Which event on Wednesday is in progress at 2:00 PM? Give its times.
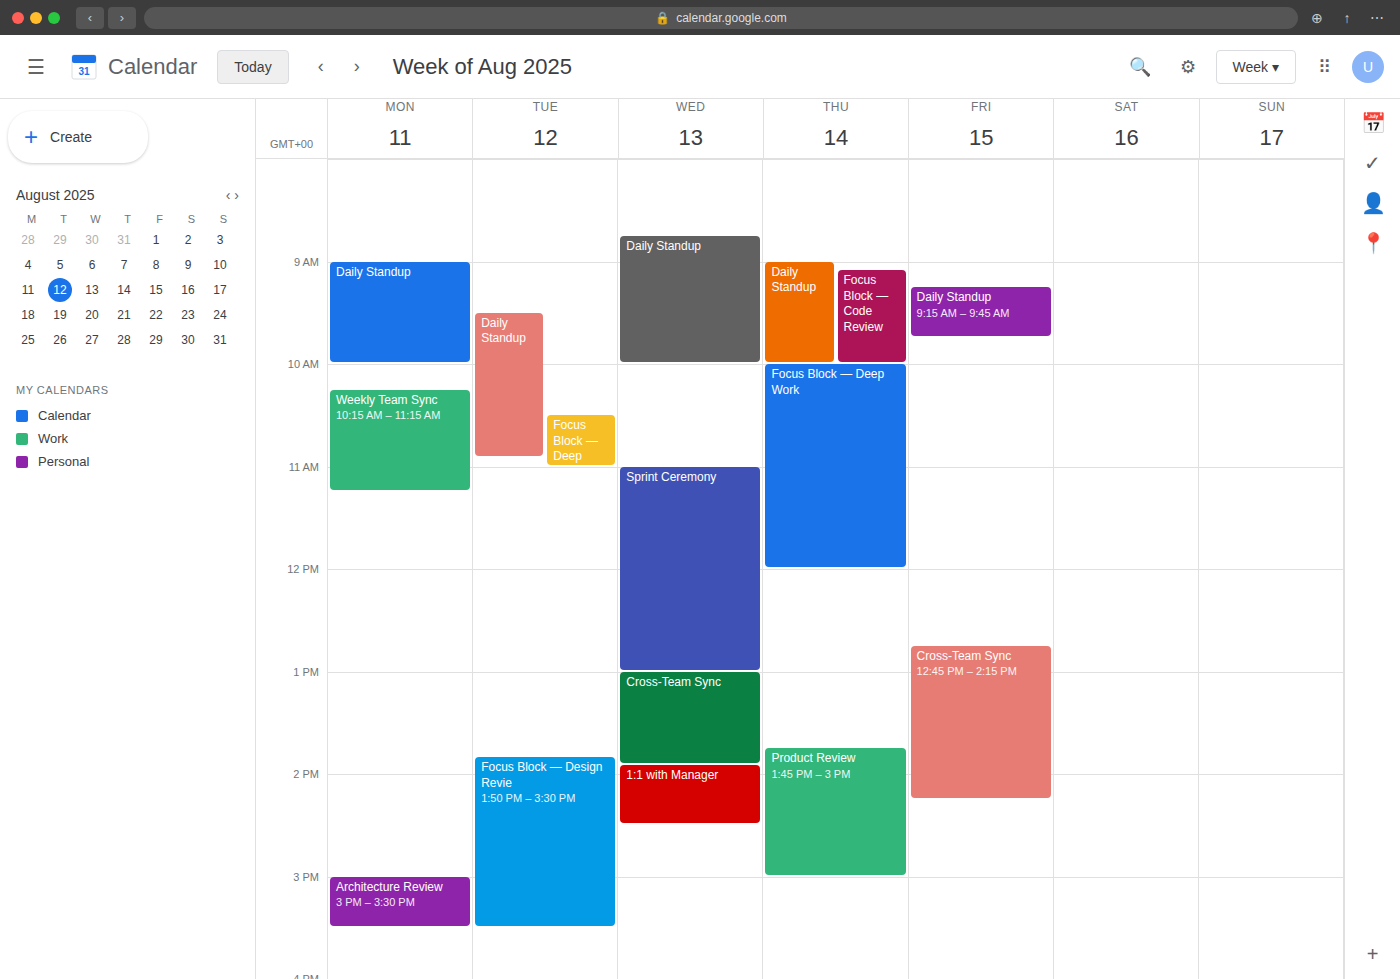
"1:1 with Manager", 1:55 PM to 2:30 PM